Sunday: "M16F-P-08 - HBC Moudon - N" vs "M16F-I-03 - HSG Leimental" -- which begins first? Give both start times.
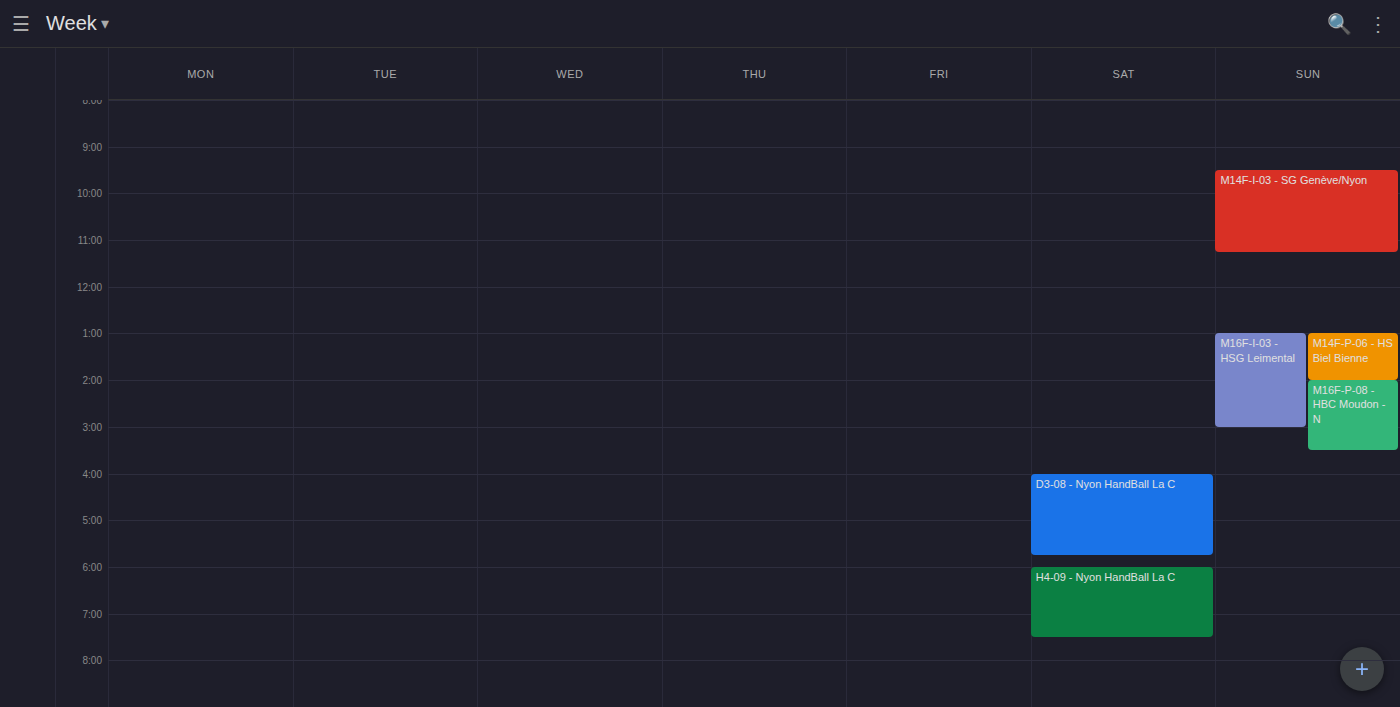
"M16F-I-03 - HSG Leimental" 13:00; "M16F-P-08 - HBC Moudon - N" 14:00.